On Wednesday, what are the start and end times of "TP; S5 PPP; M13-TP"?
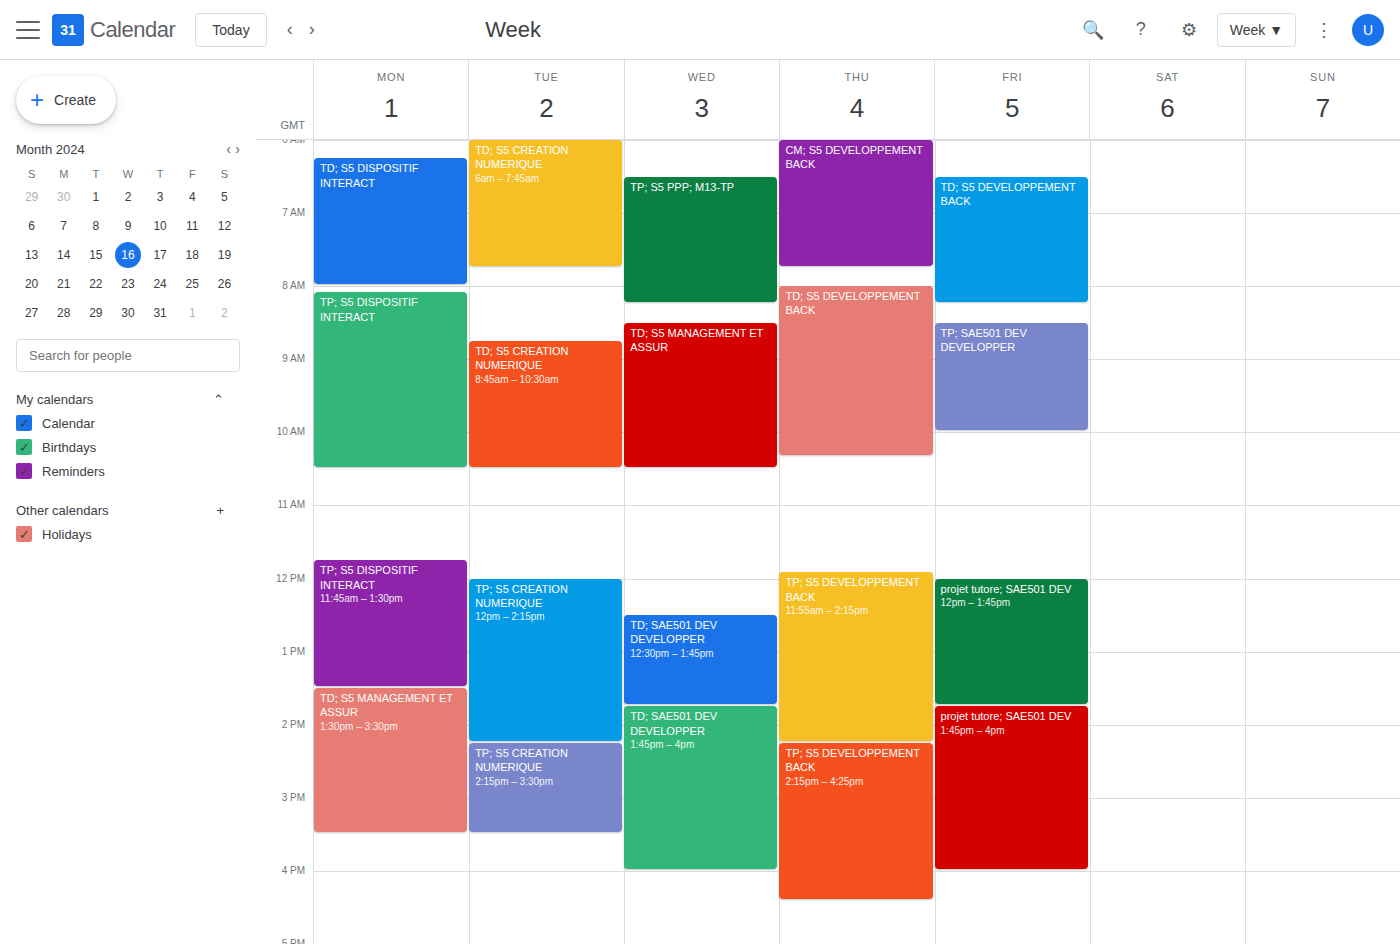
6:30 AM to 8:15 AM